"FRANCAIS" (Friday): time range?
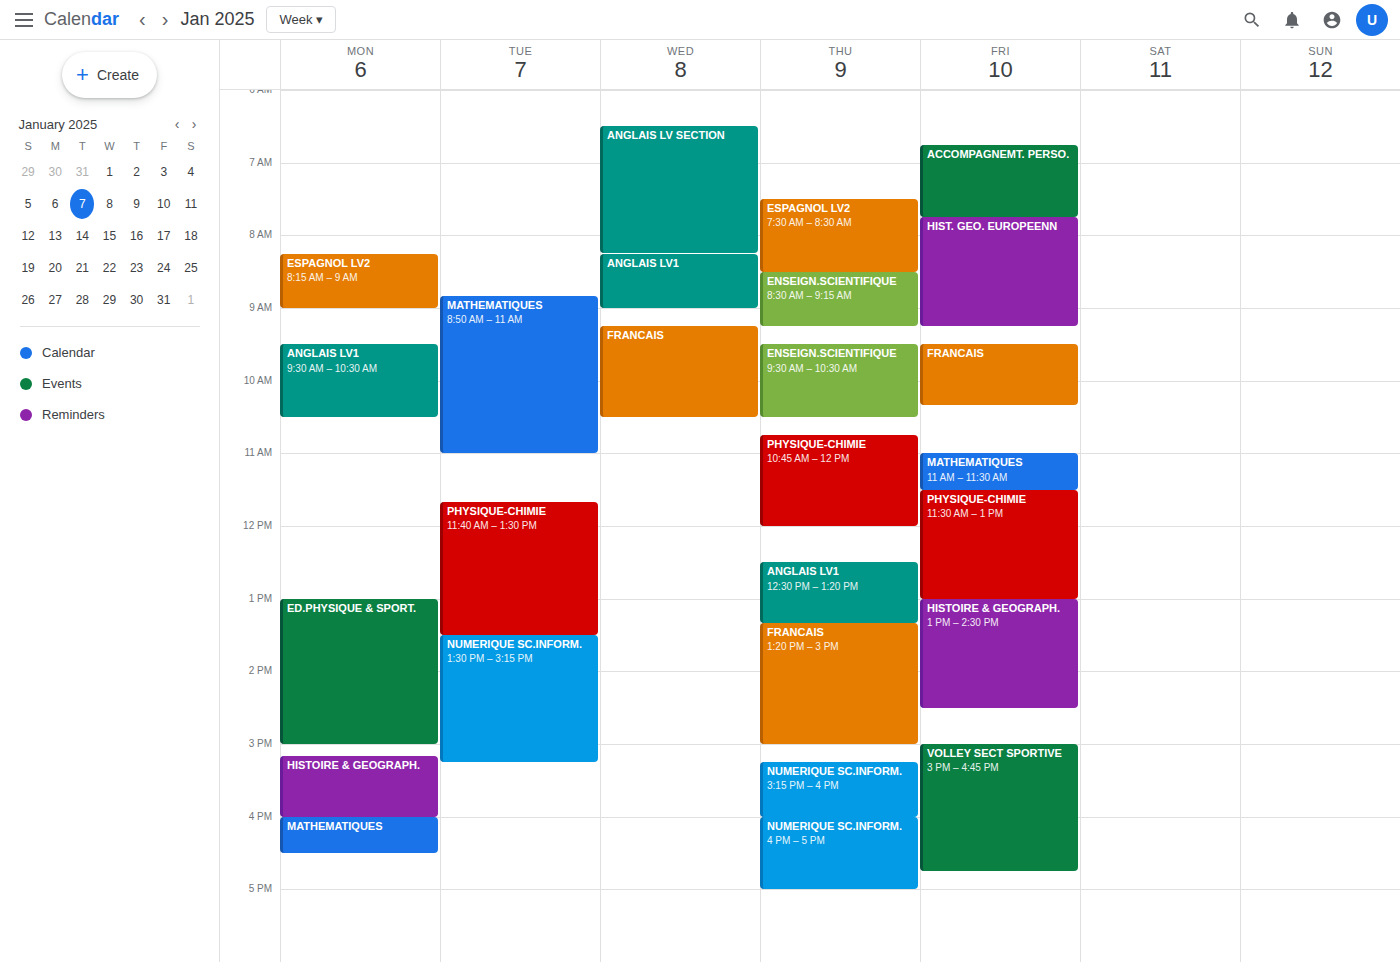
9:30 AM to 10:20 AM